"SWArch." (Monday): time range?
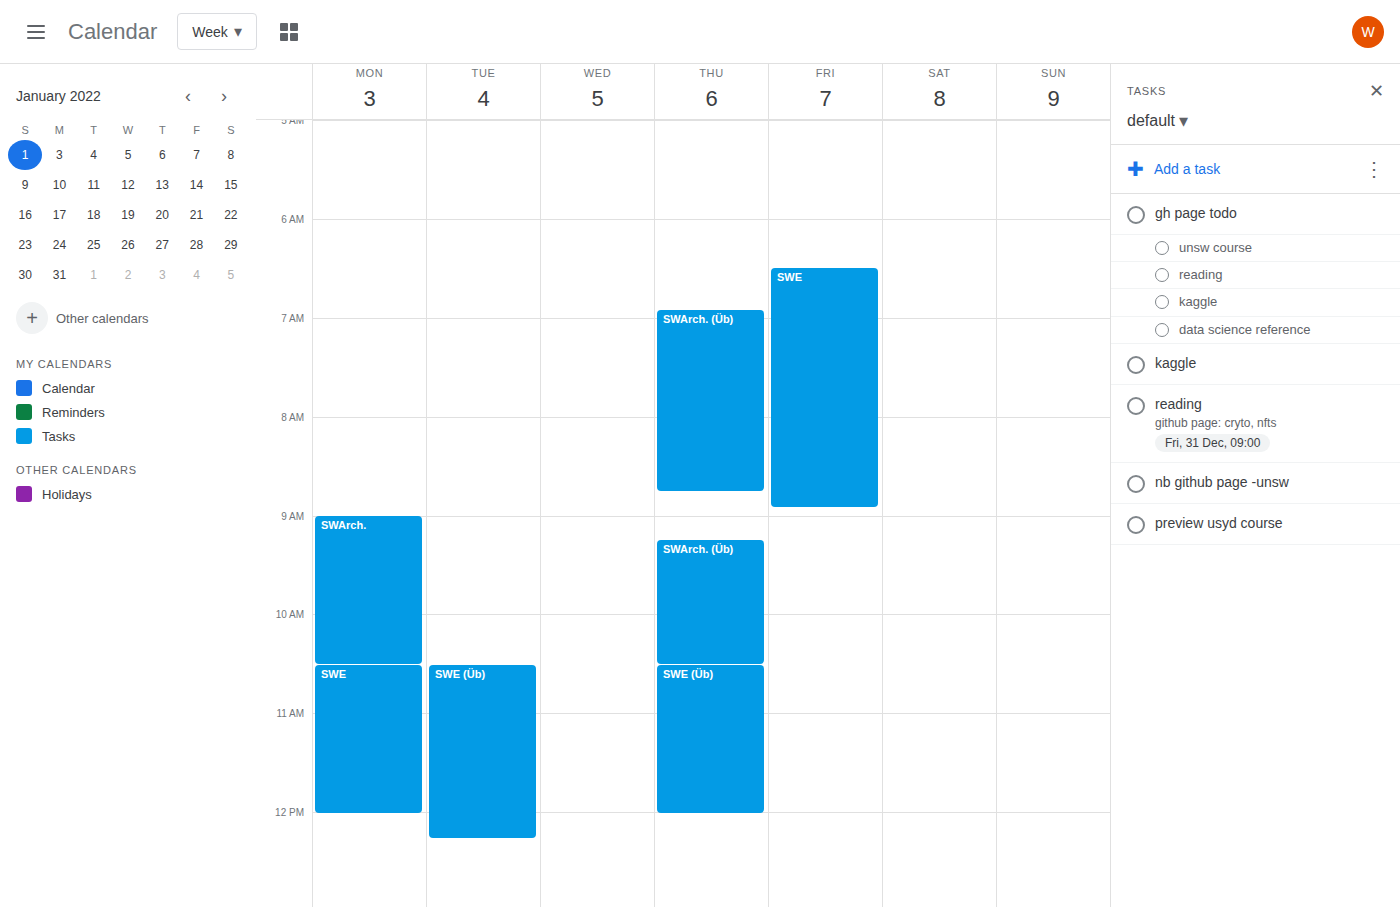
09:00 to 10:30